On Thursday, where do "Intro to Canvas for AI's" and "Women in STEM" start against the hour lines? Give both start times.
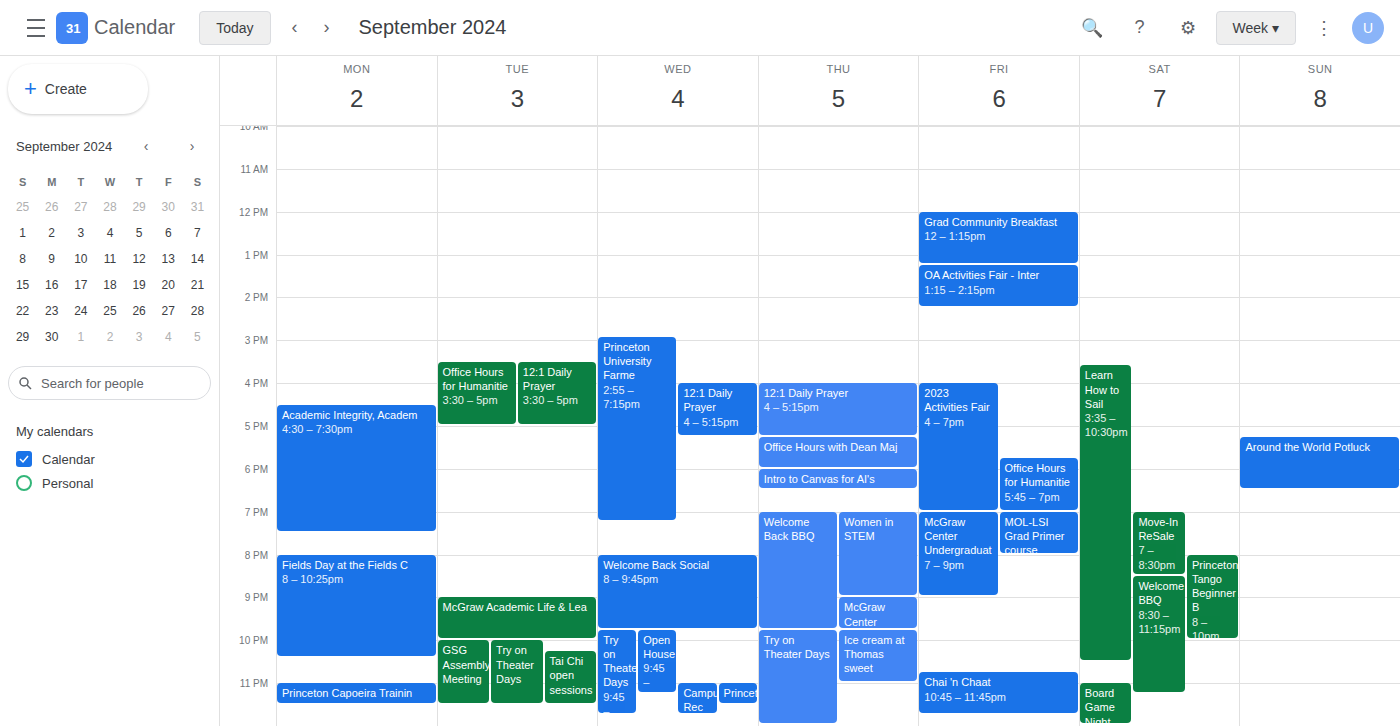
"Intro to Canvas for AI's": 6:00 PM, exactly on the 6 PM line. "Women in STEM": 7:00 PM, exactly on the 7 PM line.